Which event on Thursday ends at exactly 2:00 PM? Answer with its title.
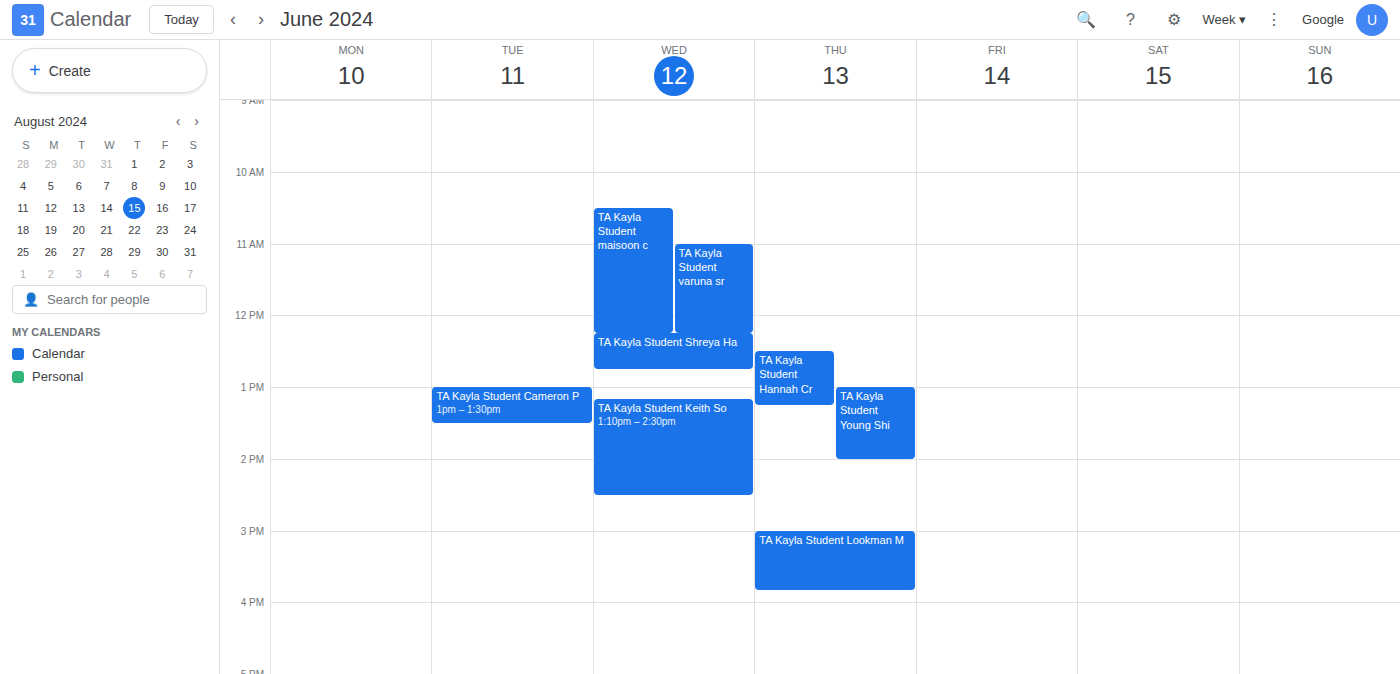
"TA Kayla Student Young Shi"